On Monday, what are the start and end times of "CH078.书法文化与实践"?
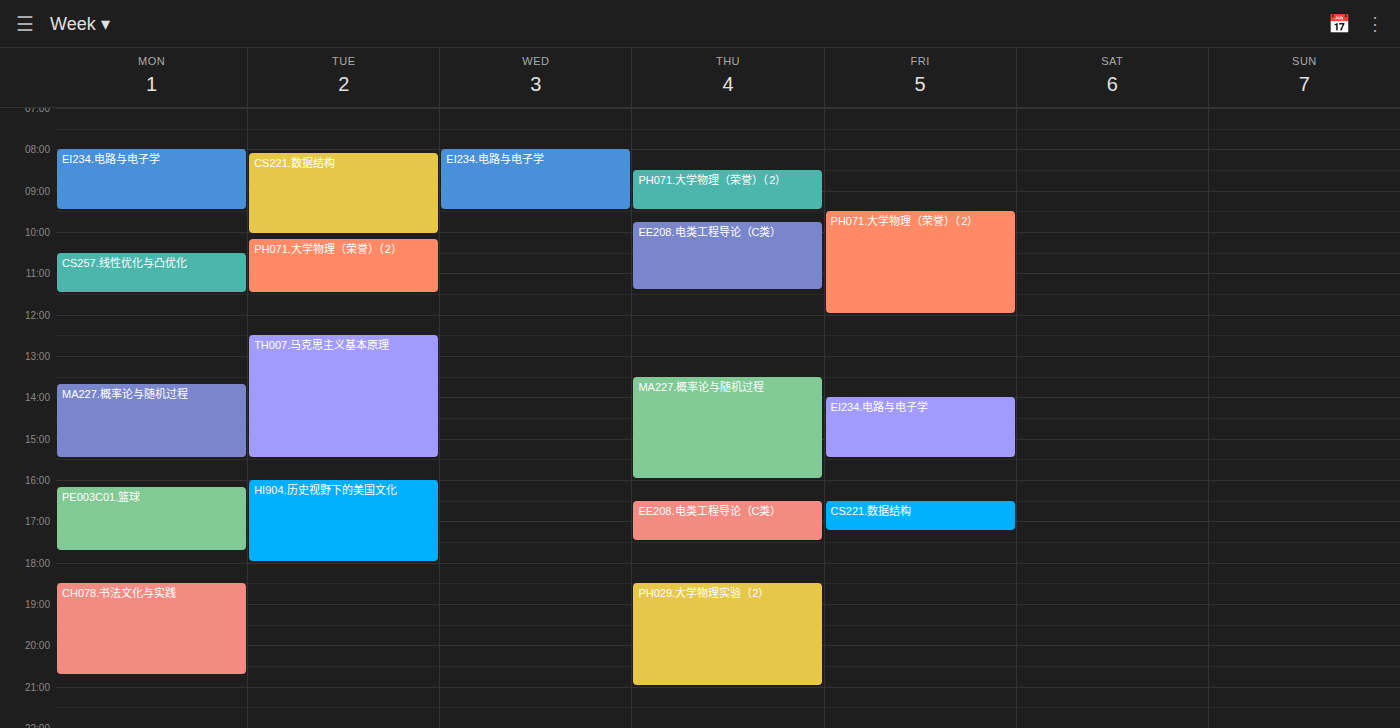
6:30 PM to 8:45 PM